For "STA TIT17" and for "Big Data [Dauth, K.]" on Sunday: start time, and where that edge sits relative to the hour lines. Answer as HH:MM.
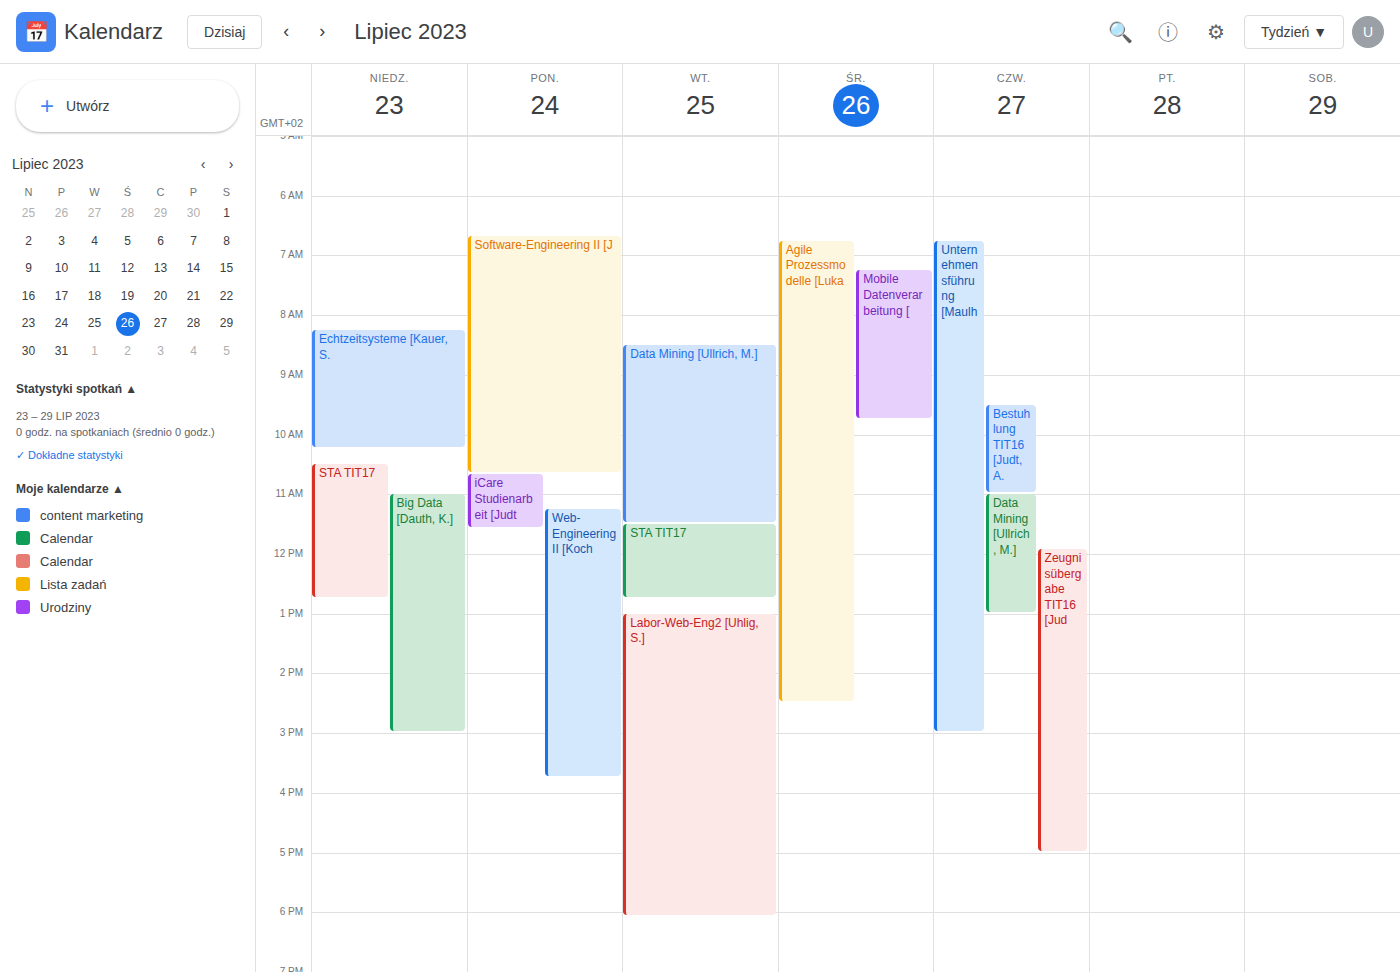
"STA TIT17": 10:30, halfway between the 10:00 and 11:00 lines. "Big Data [Dauth, K.]": 11:00, exactly on the 11:00 line.